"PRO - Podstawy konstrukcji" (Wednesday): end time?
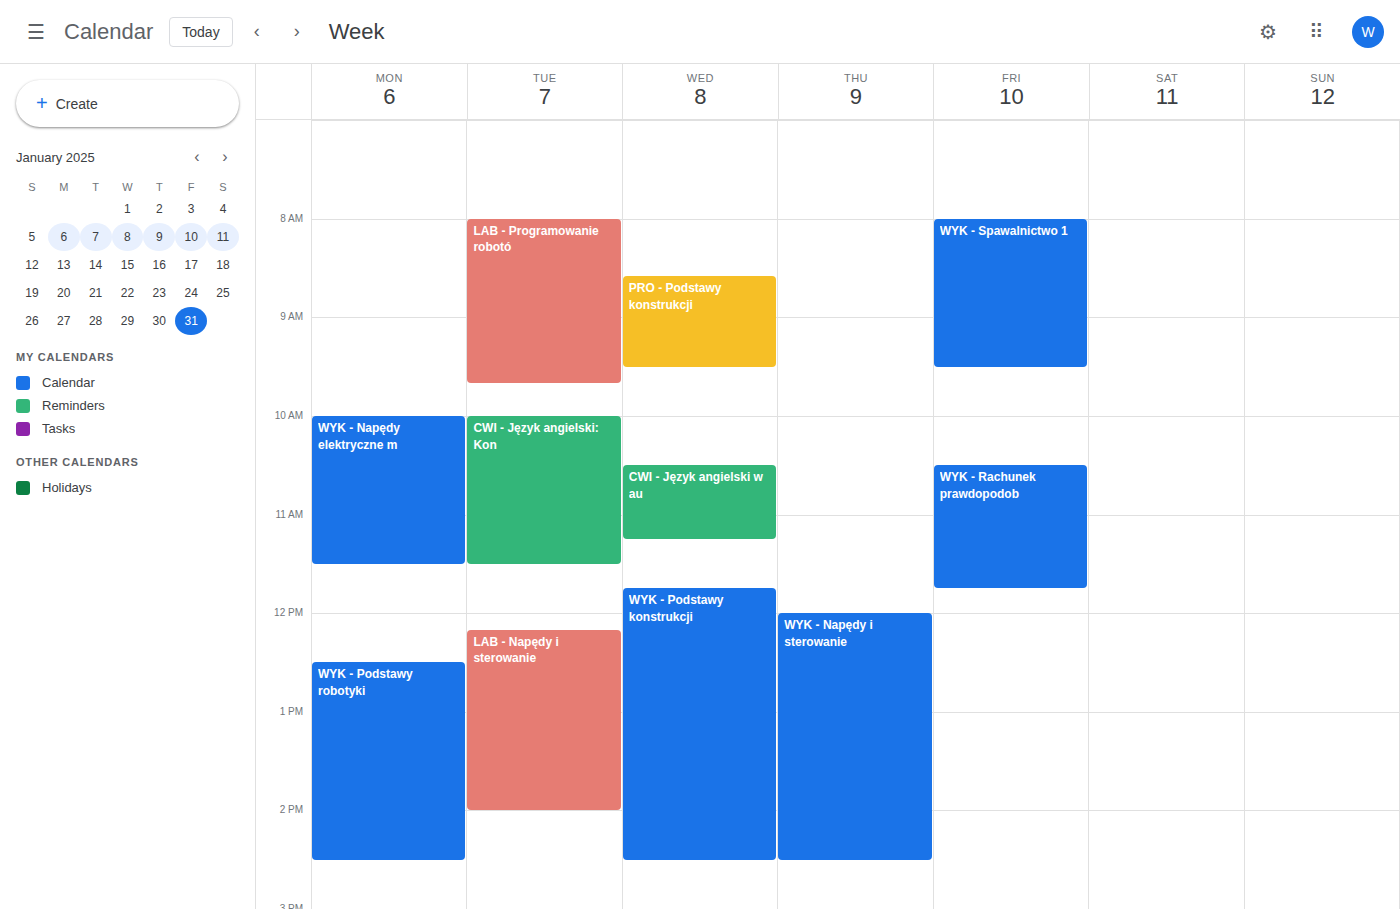
09:30